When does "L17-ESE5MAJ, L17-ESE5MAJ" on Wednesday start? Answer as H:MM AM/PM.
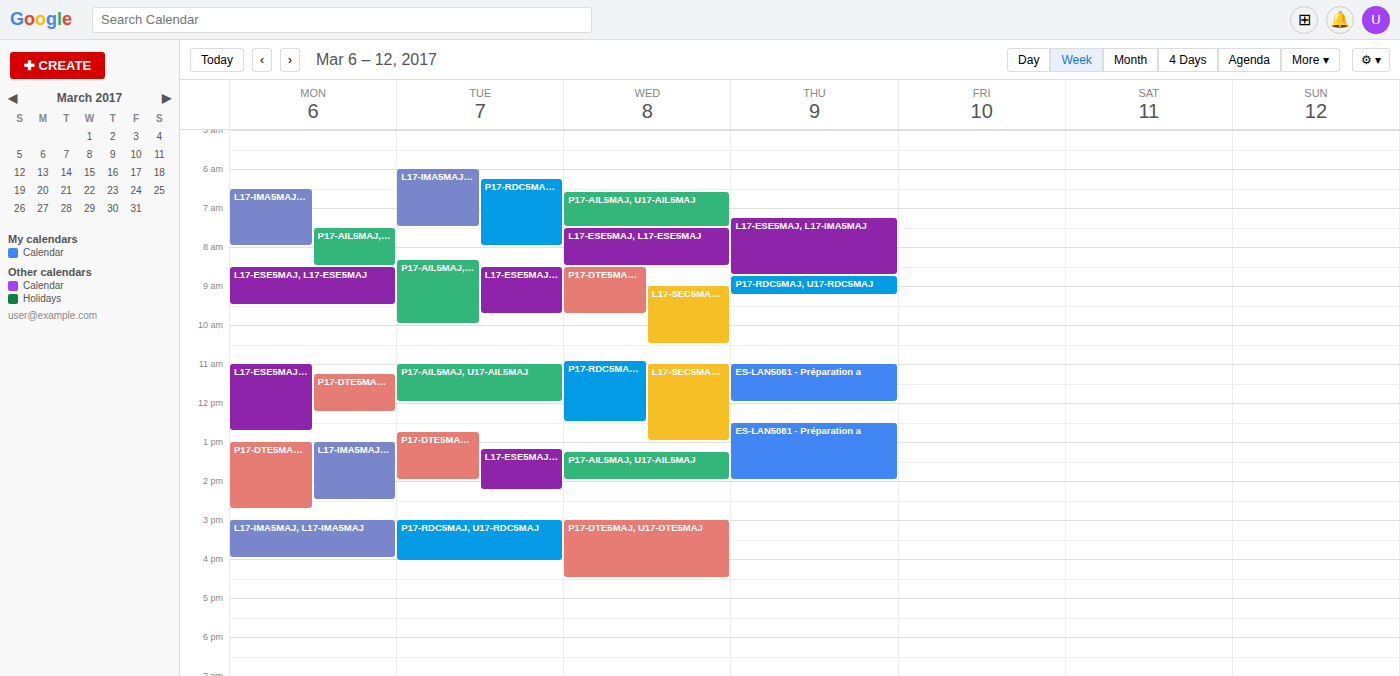
7:30 AM